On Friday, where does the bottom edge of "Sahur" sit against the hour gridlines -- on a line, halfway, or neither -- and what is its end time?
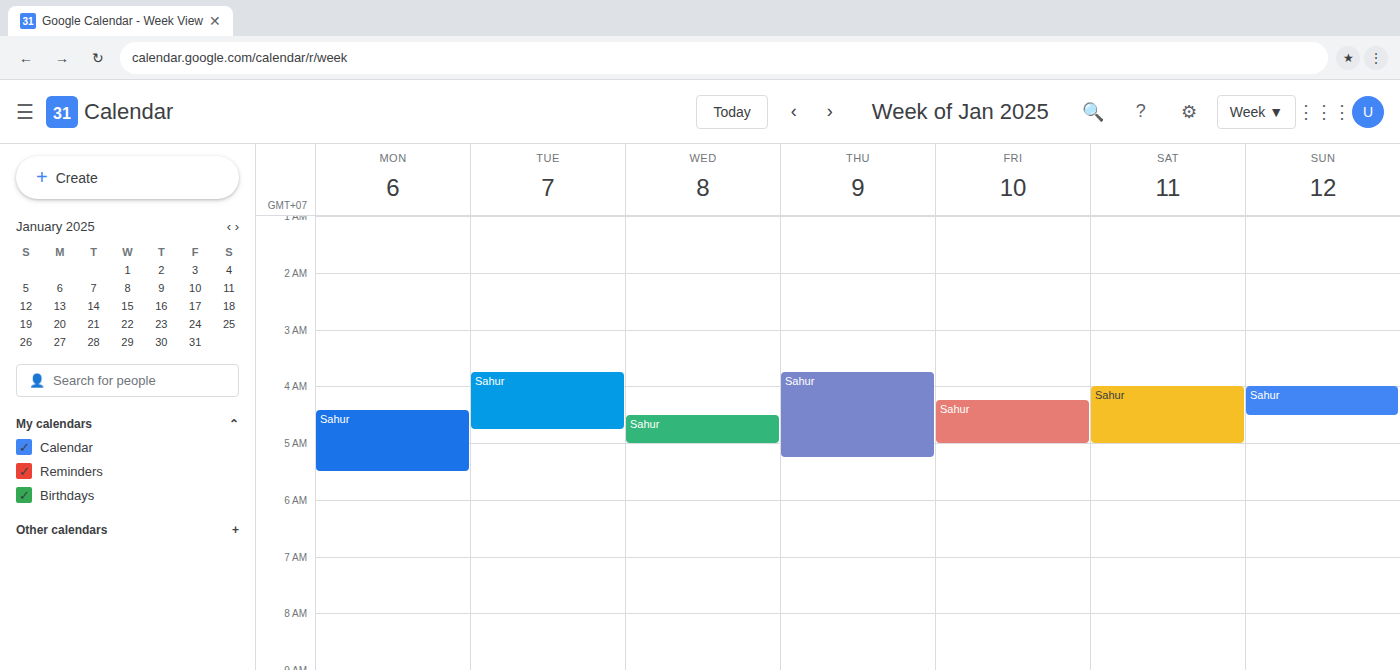
5:00 AM -- exactly on the 5 AM line.